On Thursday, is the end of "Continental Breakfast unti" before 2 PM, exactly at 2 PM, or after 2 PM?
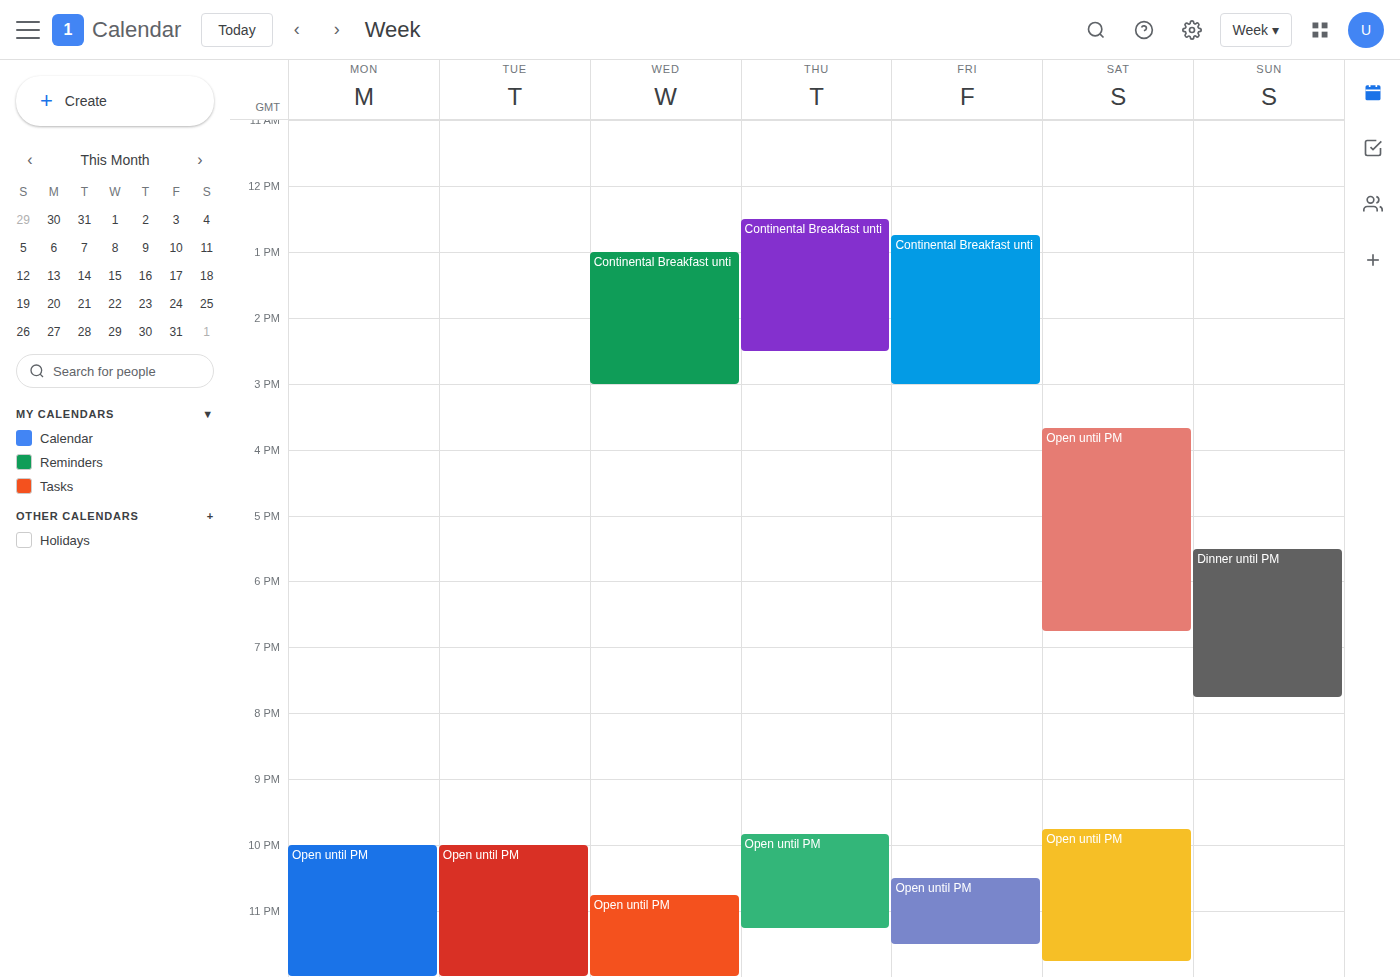
2:30 PM -- after 2 PM, 30 minutes below the 2 PM line.